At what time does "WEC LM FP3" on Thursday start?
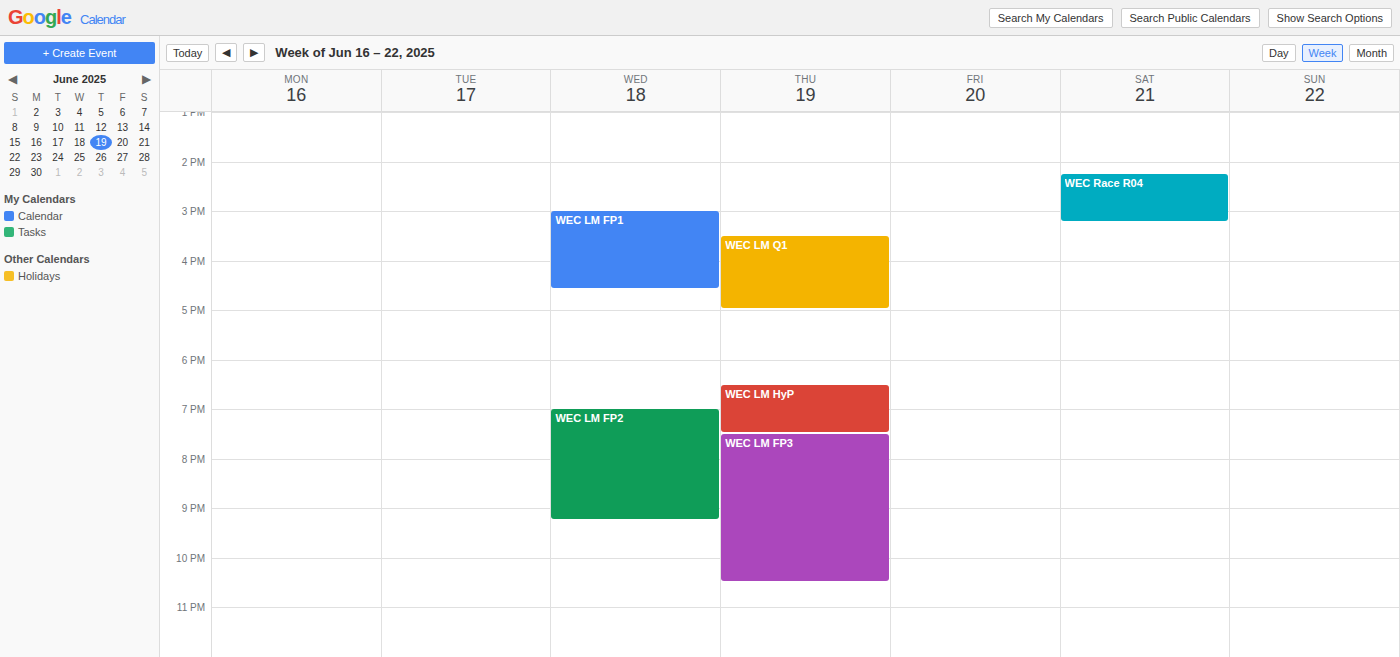
7:30 PM